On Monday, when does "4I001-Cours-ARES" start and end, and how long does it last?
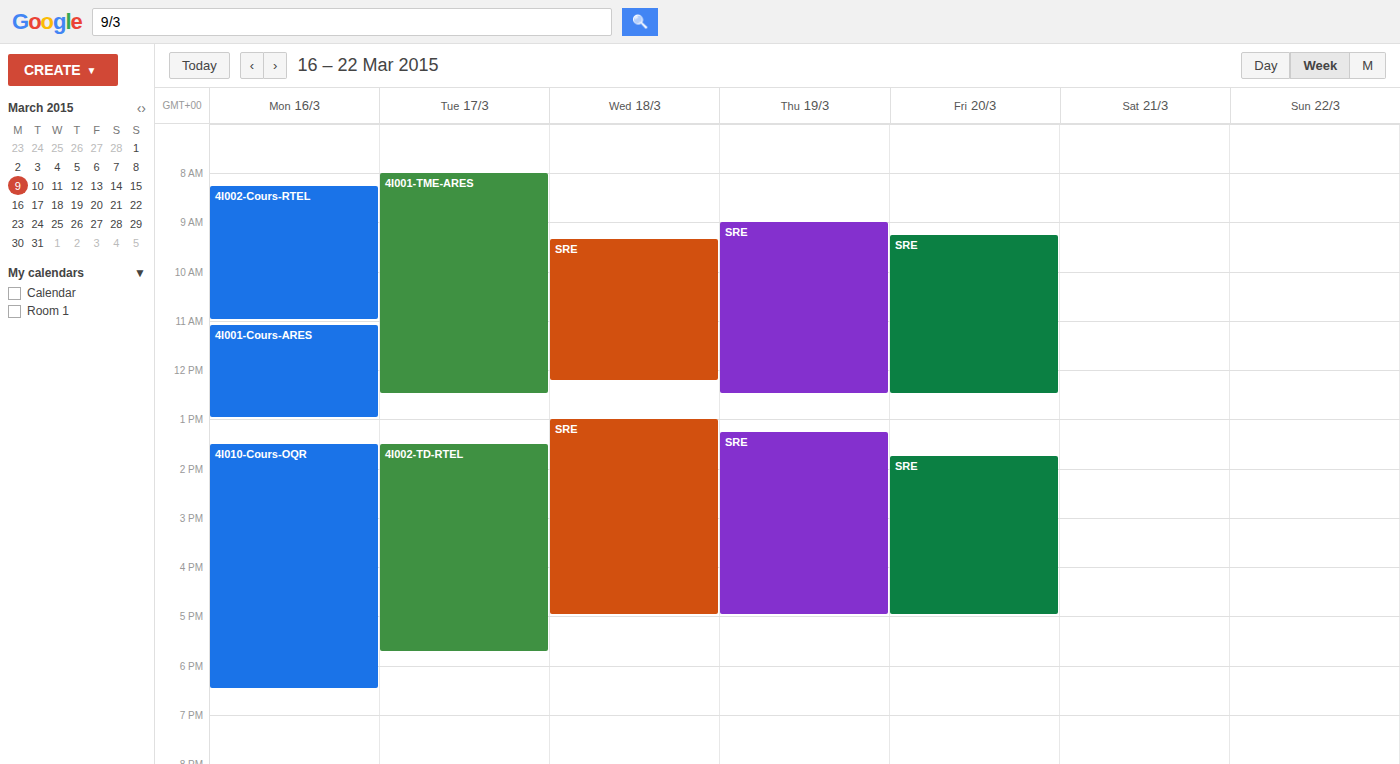
11:05 AM to 1:00 PM, 1 hour 55 minutes